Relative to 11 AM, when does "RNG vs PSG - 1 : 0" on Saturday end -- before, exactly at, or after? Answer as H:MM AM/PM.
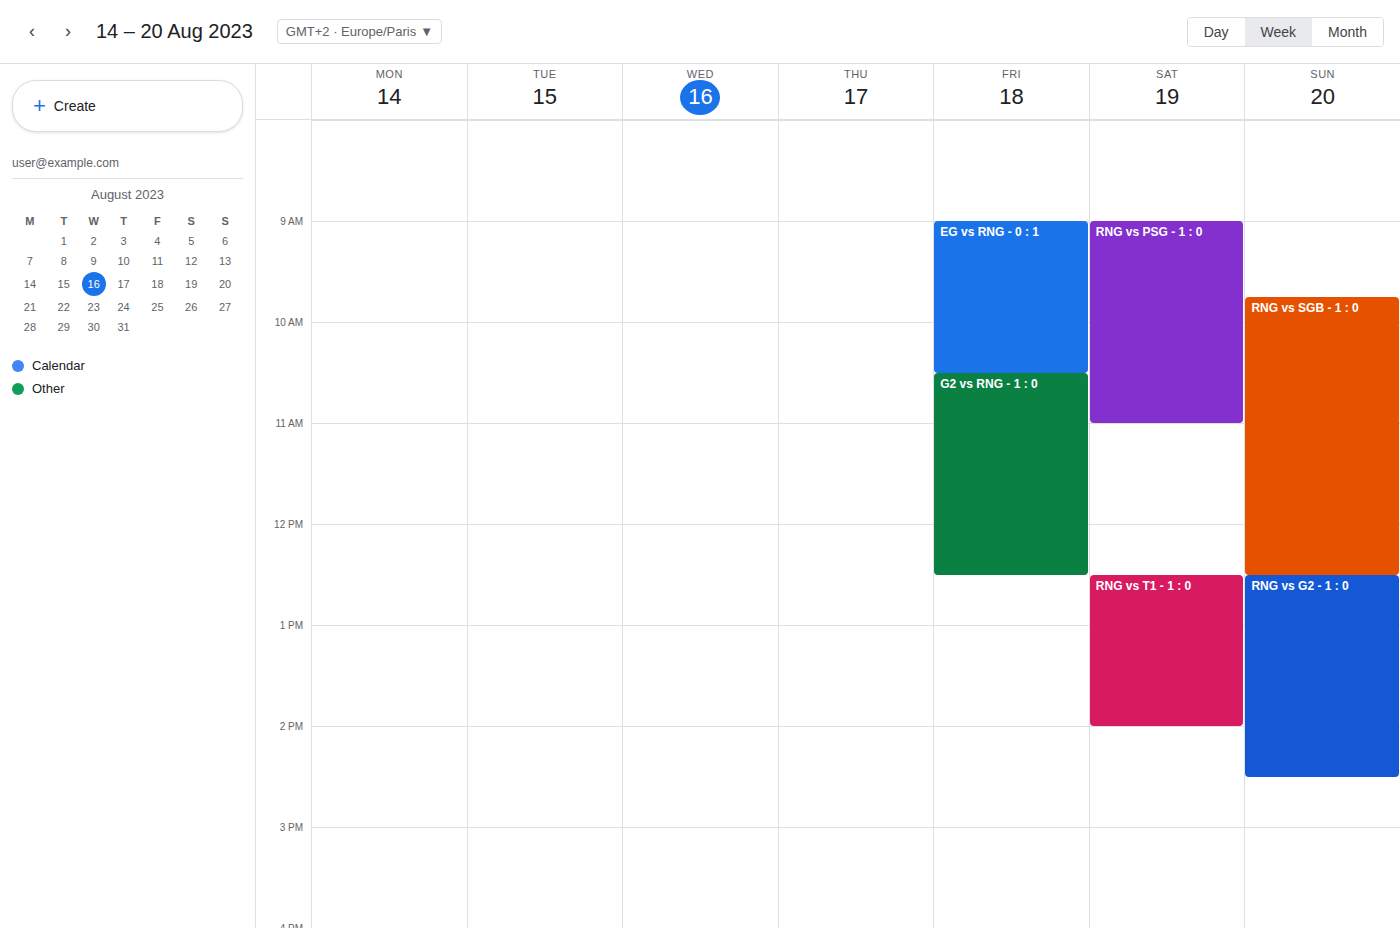
11:00 AM -- exactly at 11 AM, on the 11 AM line.